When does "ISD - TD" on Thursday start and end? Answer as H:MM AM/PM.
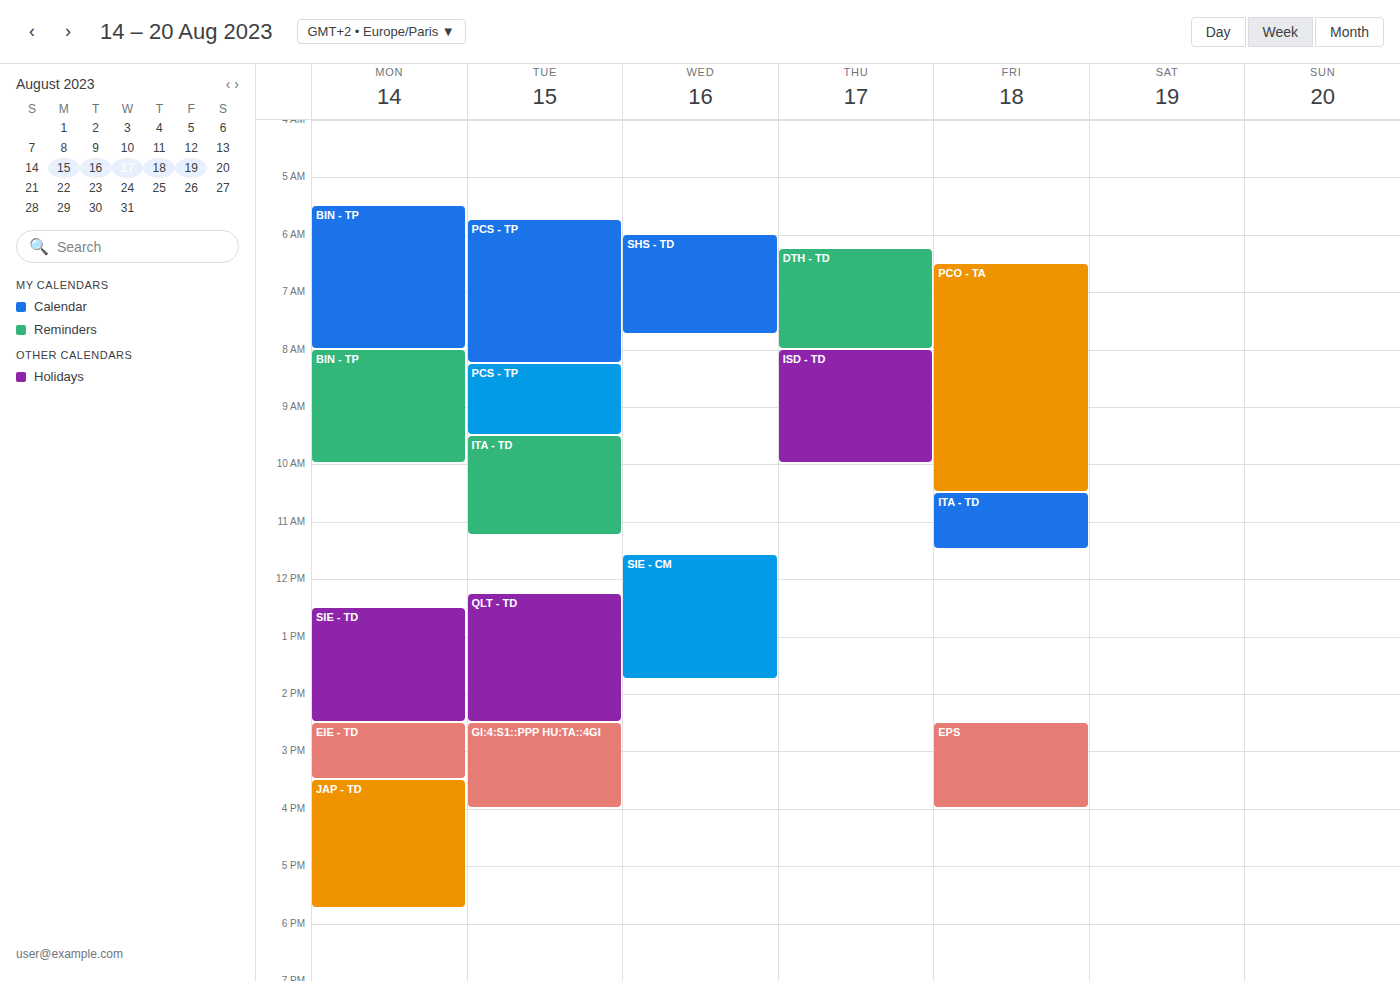
8:00 AM to 10:00 AM